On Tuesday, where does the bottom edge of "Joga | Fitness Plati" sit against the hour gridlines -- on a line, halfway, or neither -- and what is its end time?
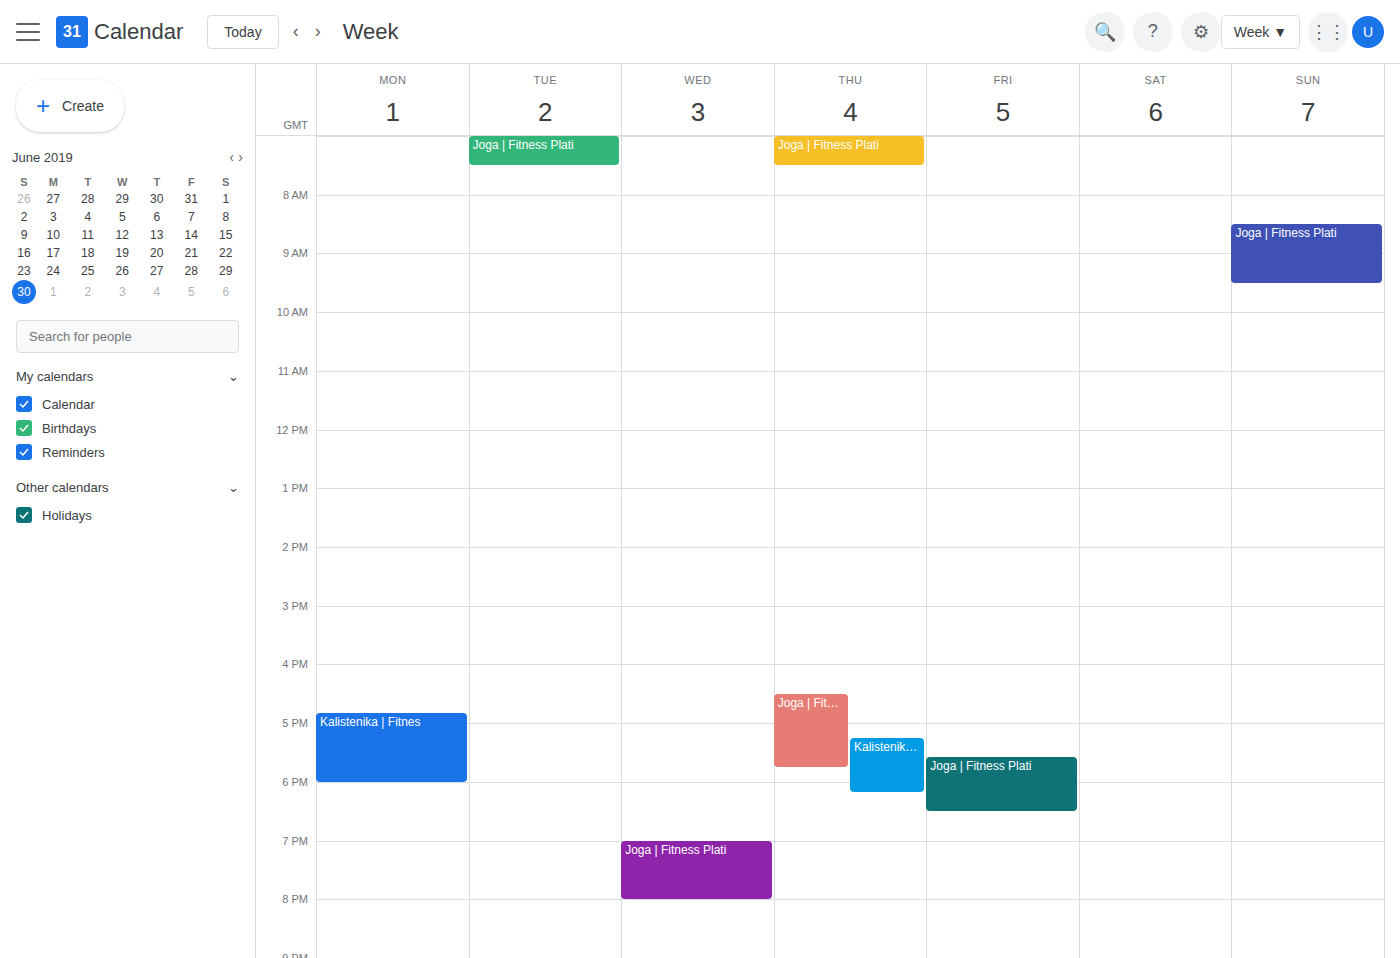
07:30 -- halfway between the 07:00 and 08:00 lines.